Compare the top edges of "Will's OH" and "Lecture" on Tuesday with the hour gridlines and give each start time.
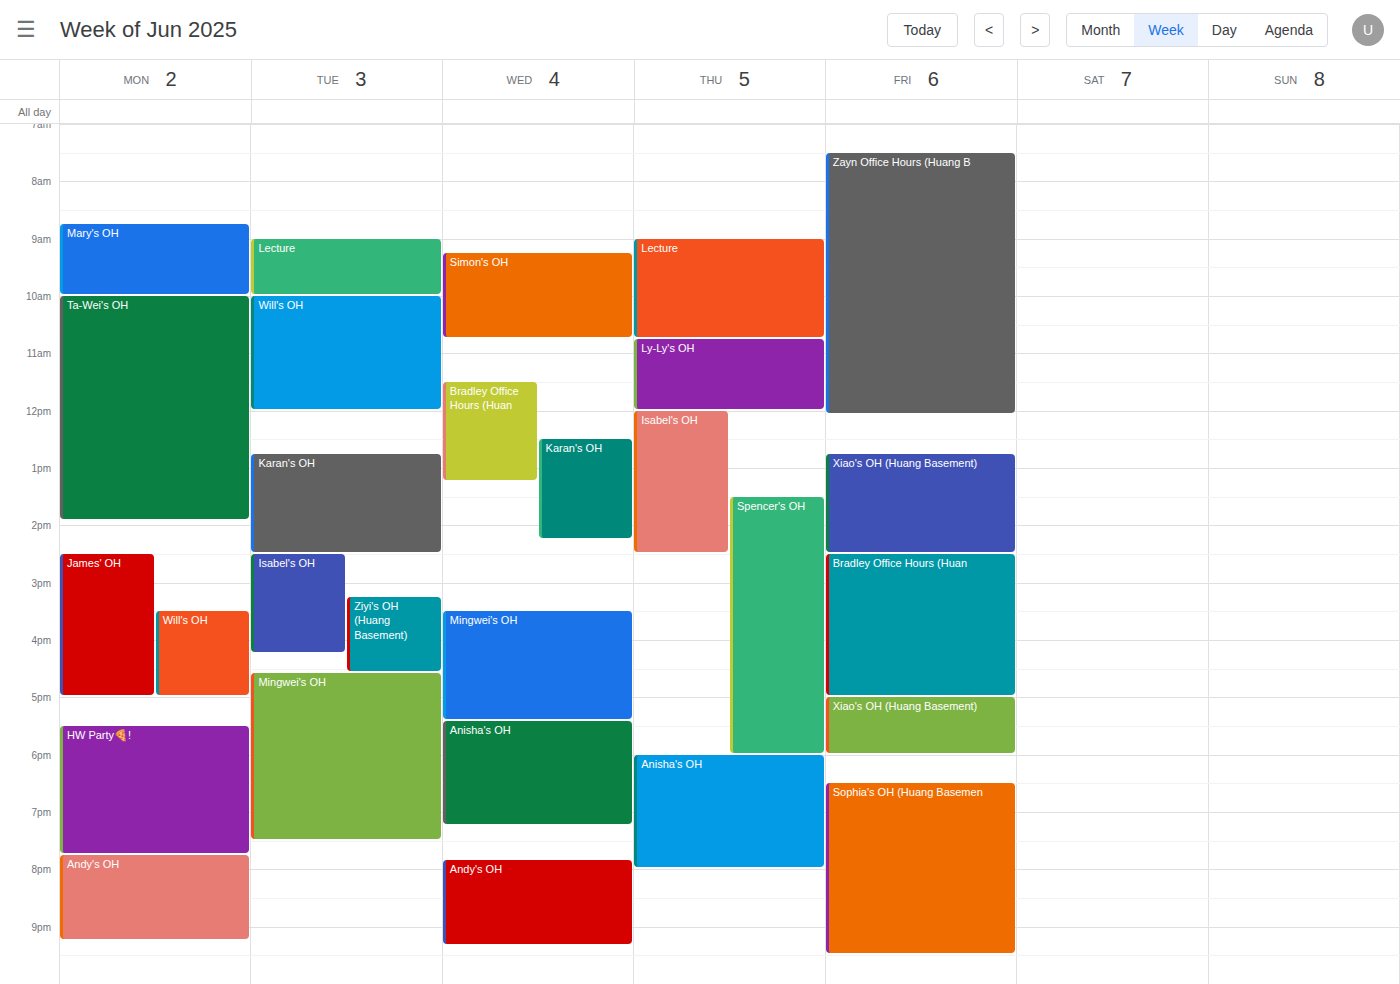
"Will's OH": 10:00 AM, exactly on the 10 AM line. "Lecture": 9:00 AM, exactly on the 9 AM line.